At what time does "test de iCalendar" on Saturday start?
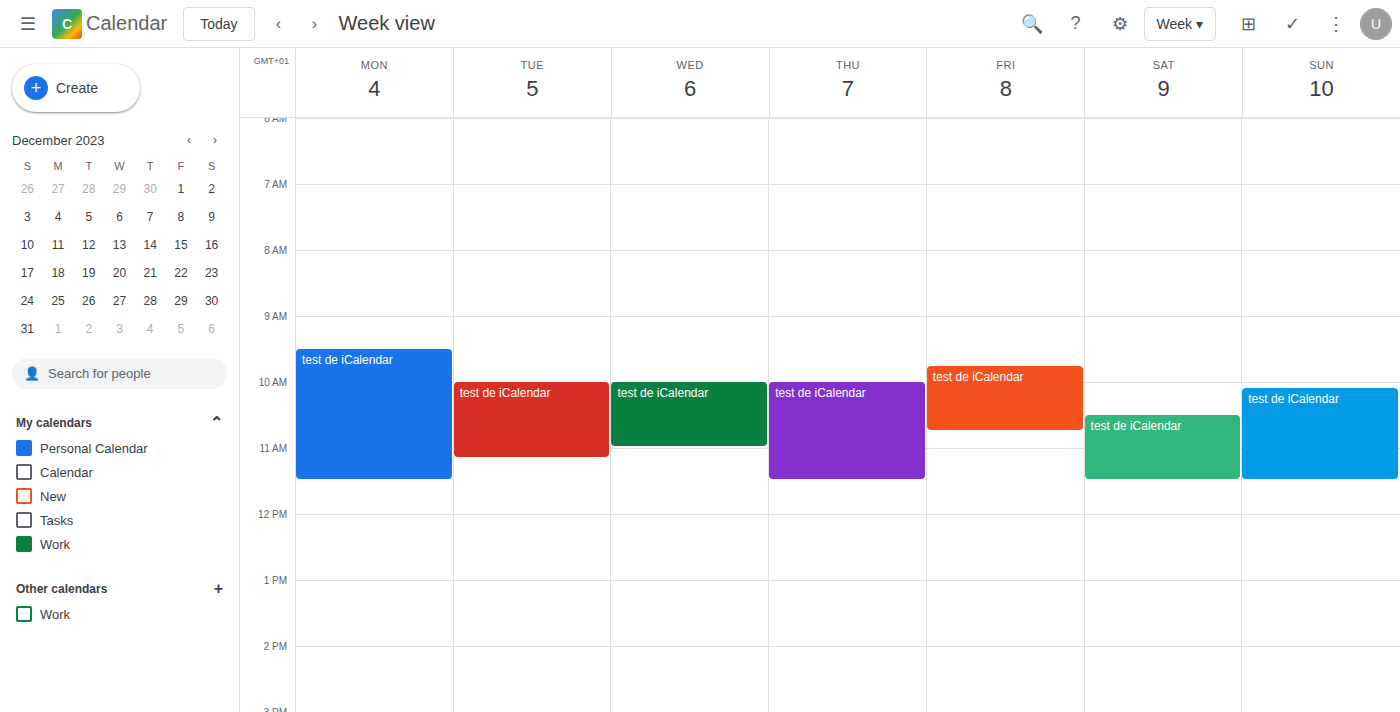
10:30 AM